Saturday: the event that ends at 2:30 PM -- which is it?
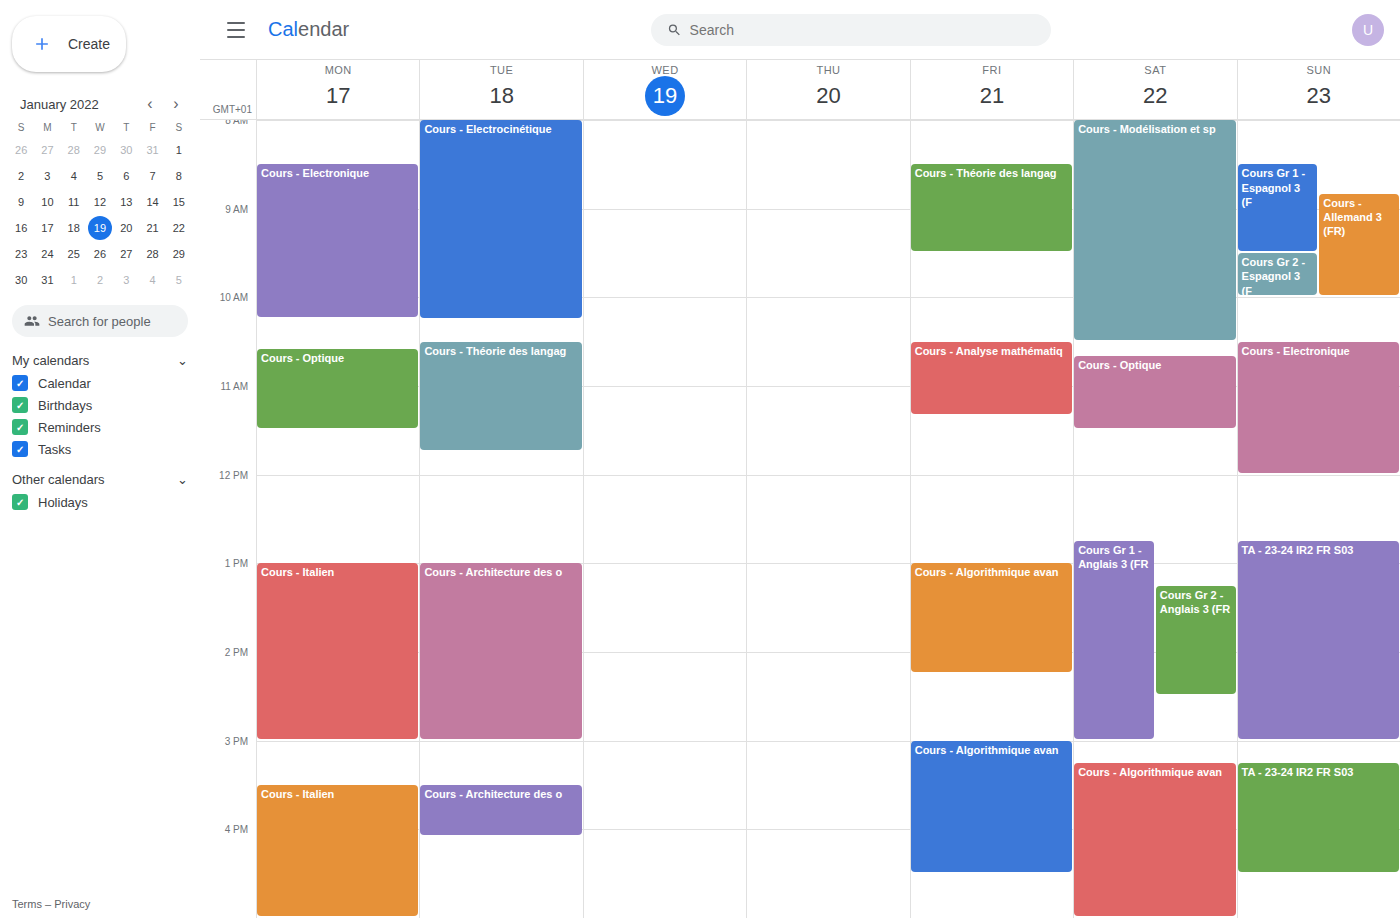
"Cours Gr 2 - Anglais 3 (FR"